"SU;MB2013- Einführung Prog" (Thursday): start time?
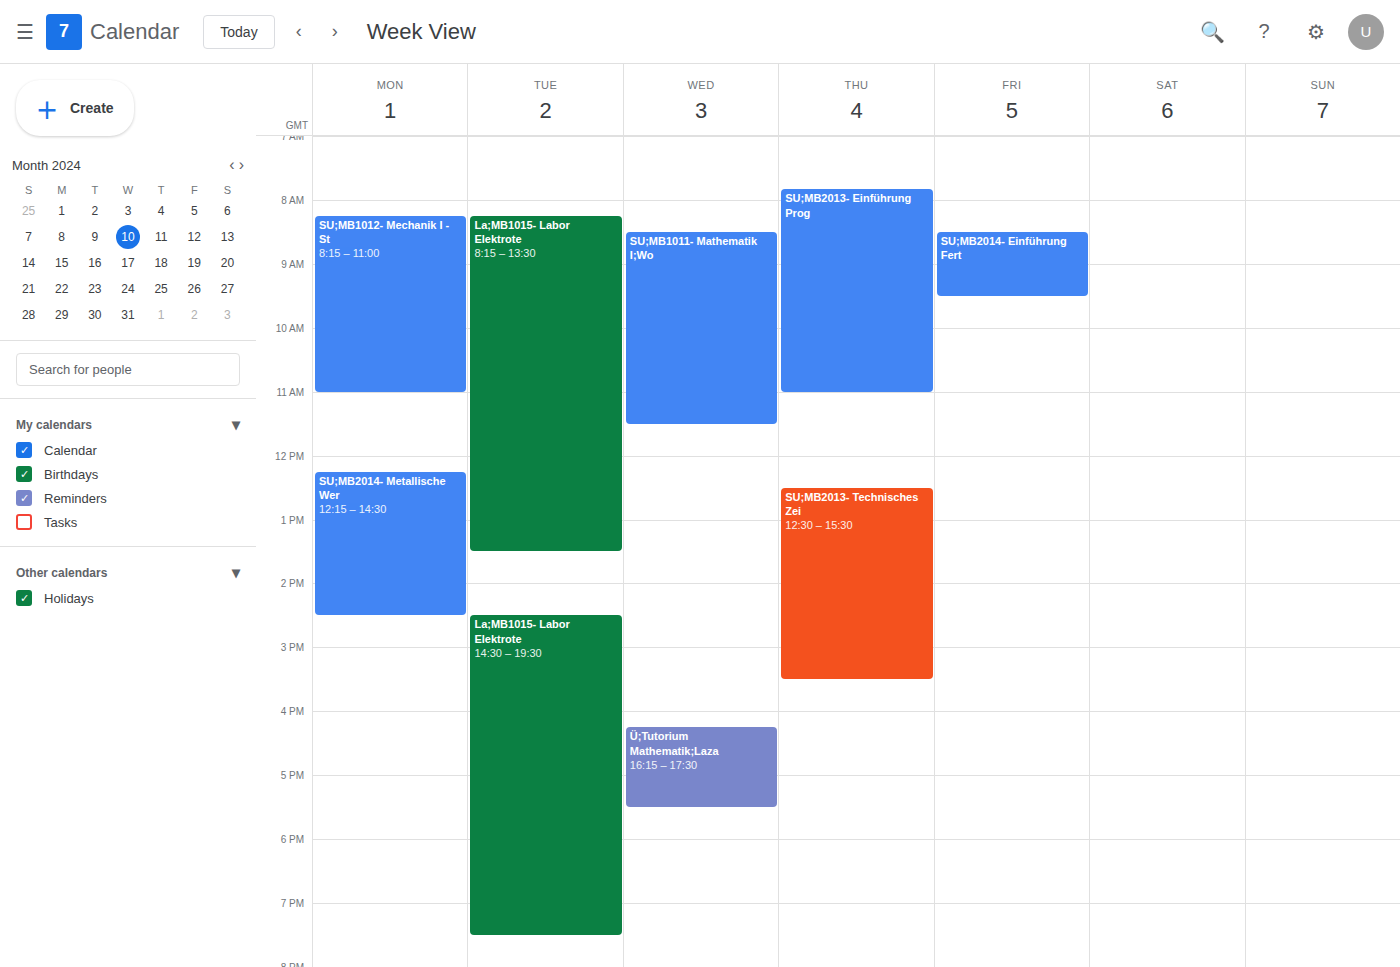
7:50 AM